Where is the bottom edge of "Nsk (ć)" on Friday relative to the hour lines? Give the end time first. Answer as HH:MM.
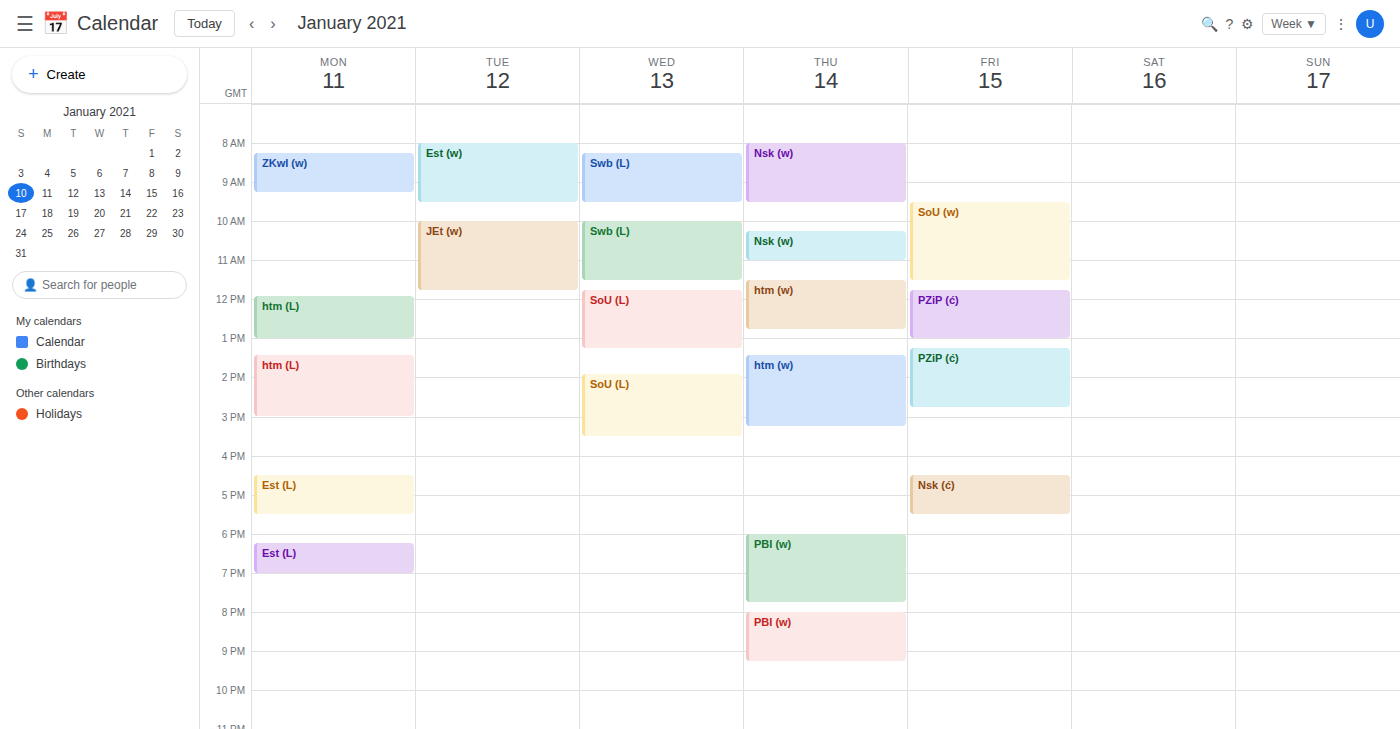
17:30 -- halfway between the 17:00 and 18:00 lines.